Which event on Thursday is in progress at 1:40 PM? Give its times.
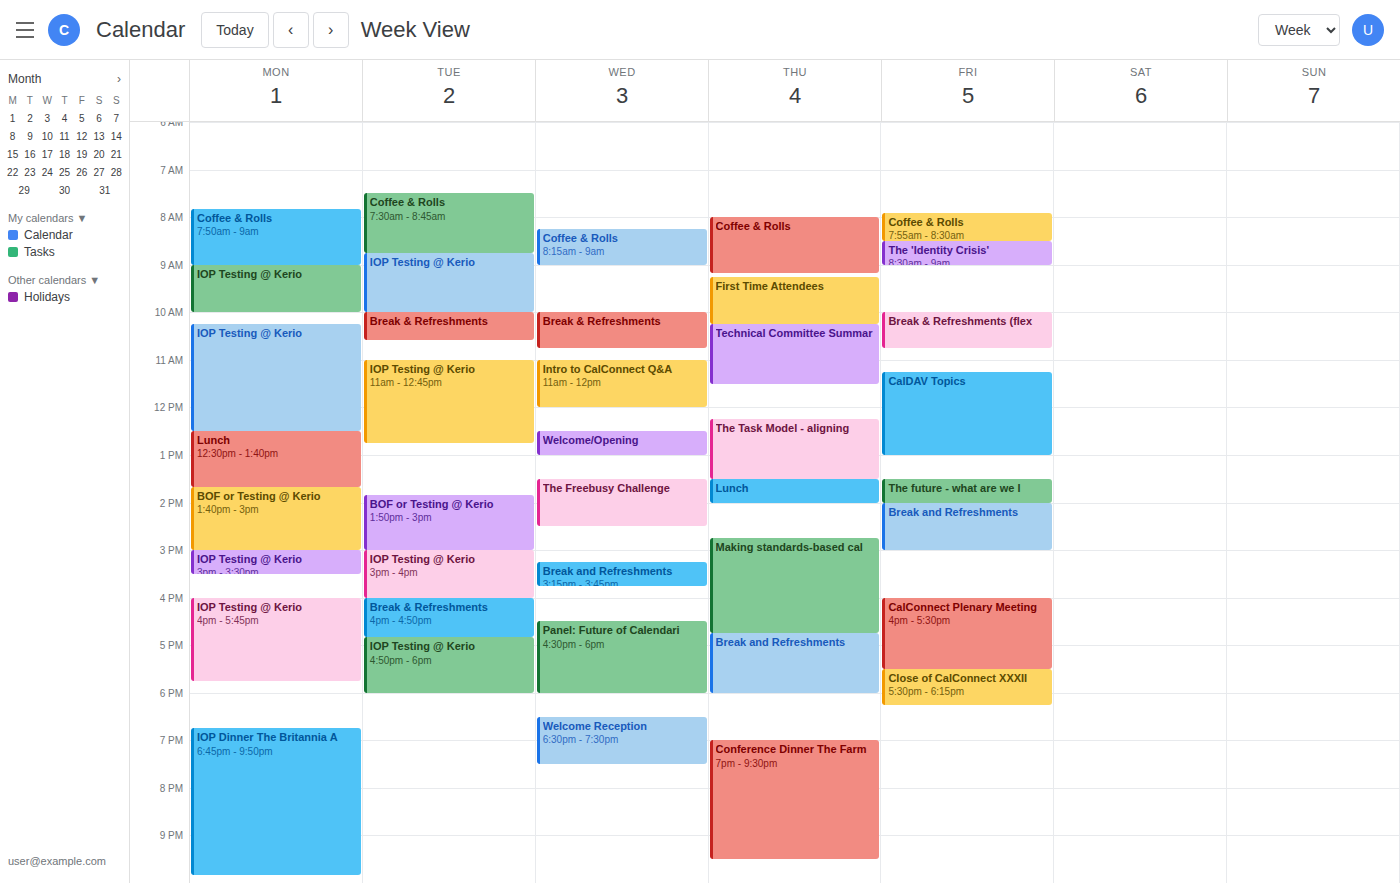
"Lunch", 1:30 PM to 2:00 PM